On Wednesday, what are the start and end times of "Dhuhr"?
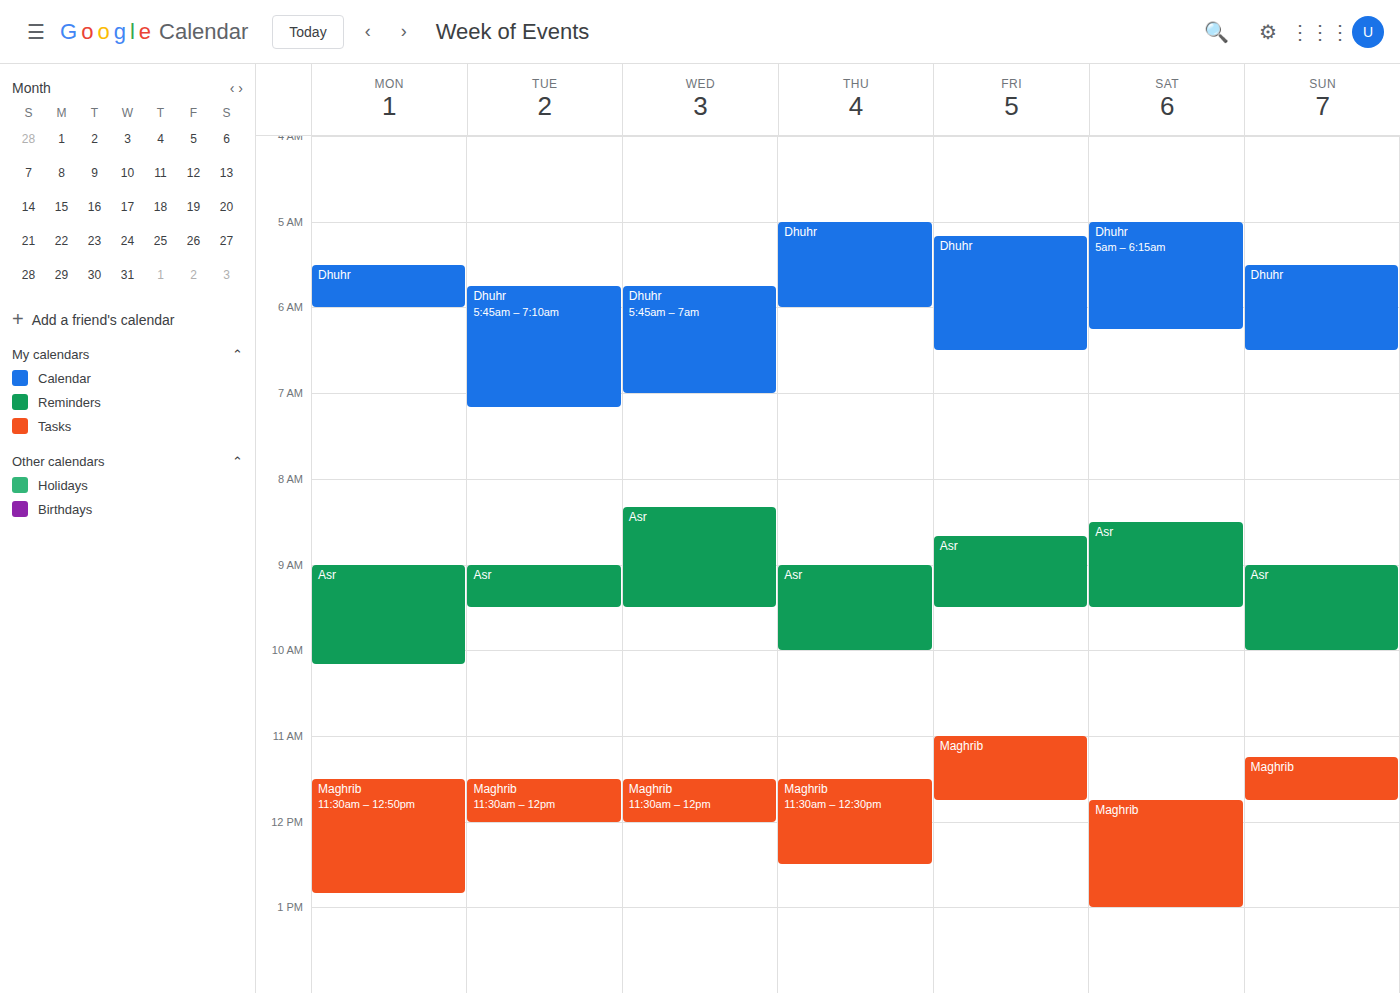
5:45 AM to 7:00 AM